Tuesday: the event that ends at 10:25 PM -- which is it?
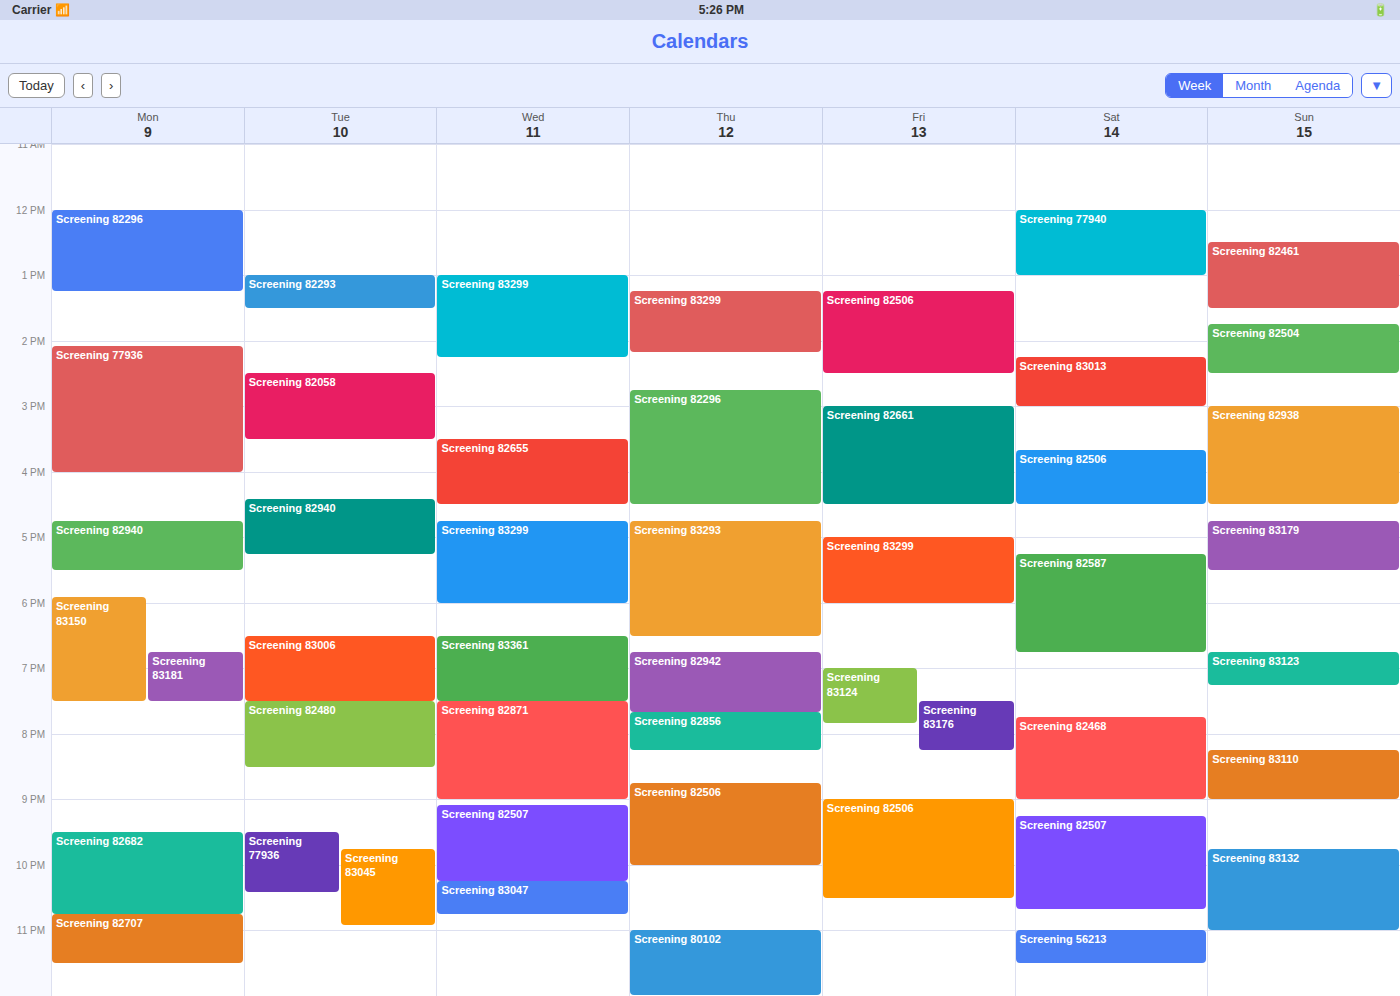
"Screening 77936"